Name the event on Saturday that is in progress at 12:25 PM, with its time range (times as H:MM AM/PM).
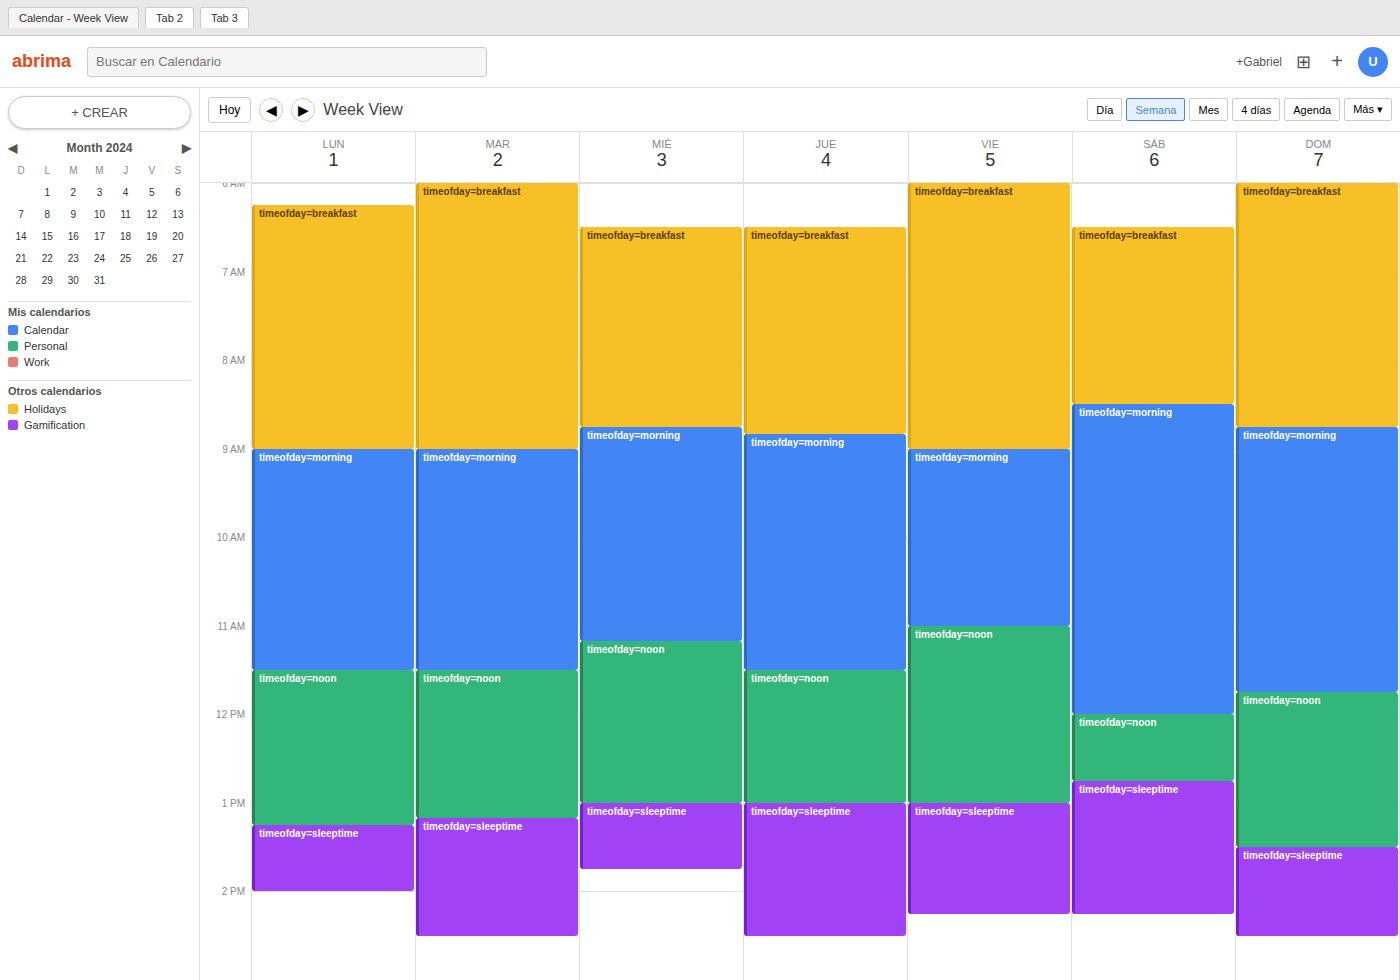
"timeofday=noon", 12:00 PM to 12:45 PM